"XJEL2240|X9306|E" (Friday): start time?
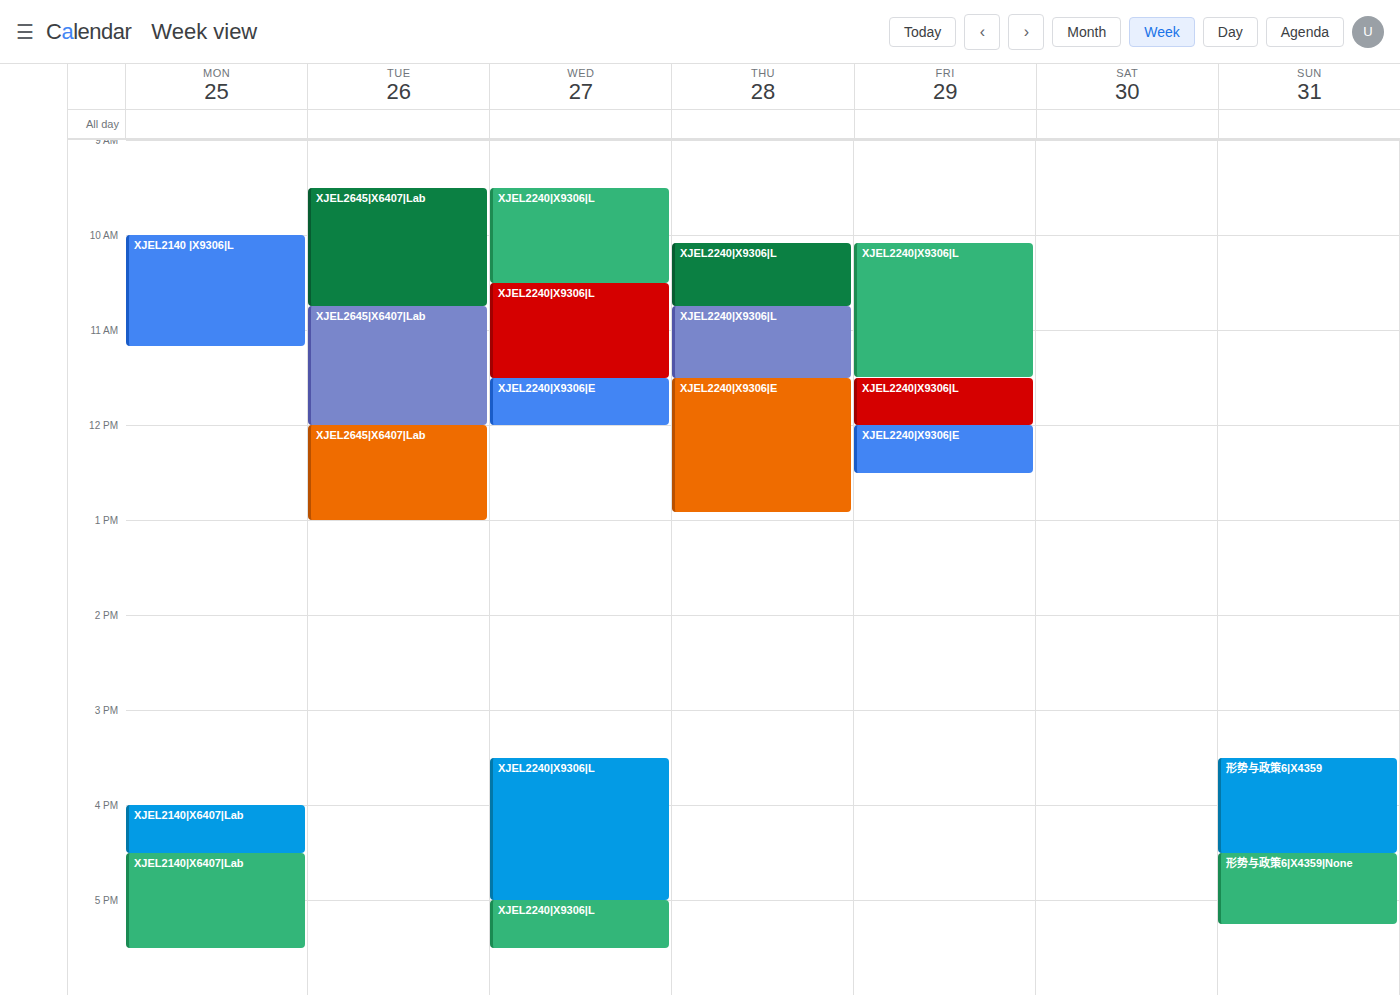
12:00 PM